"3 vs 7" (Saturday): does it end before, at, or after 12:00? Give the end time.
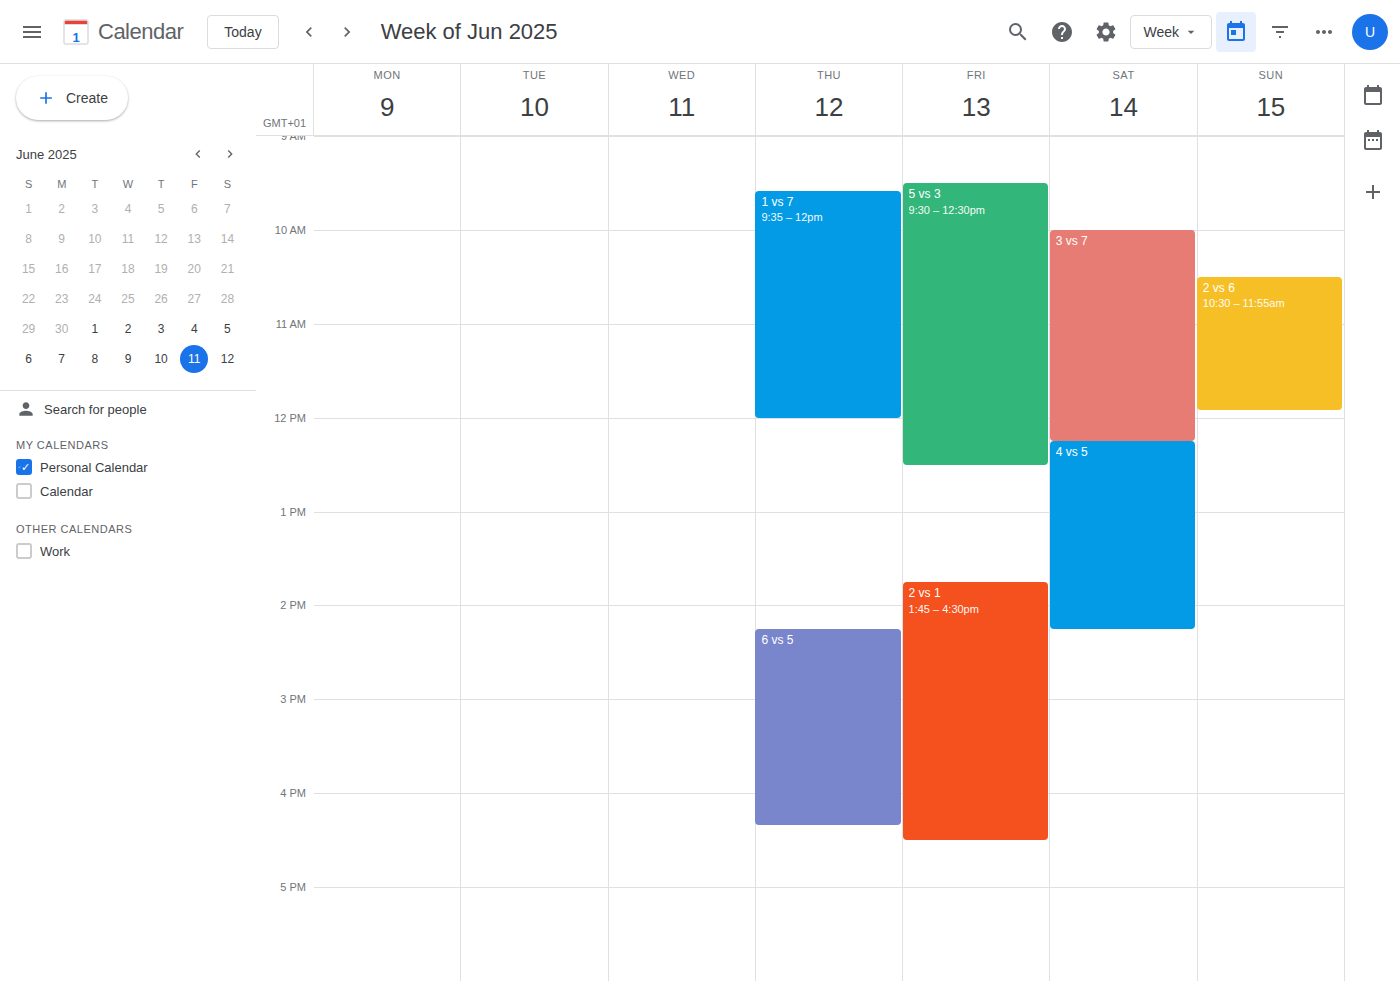
12:15 -- after 12:00, 15 minutes below the 12:00 line.